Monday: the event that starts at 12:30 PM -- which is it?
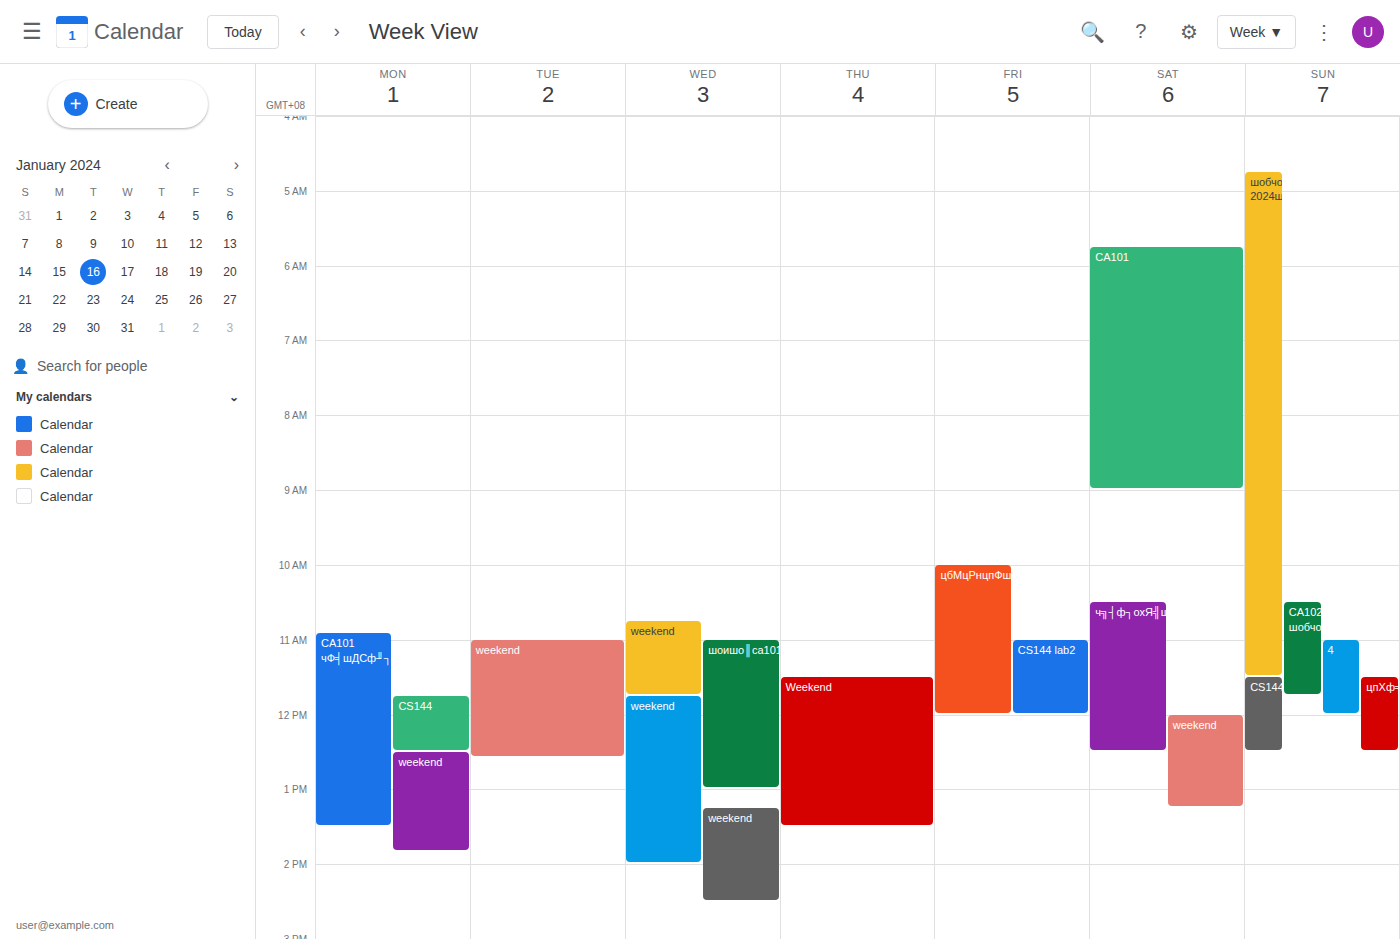
"weekend"